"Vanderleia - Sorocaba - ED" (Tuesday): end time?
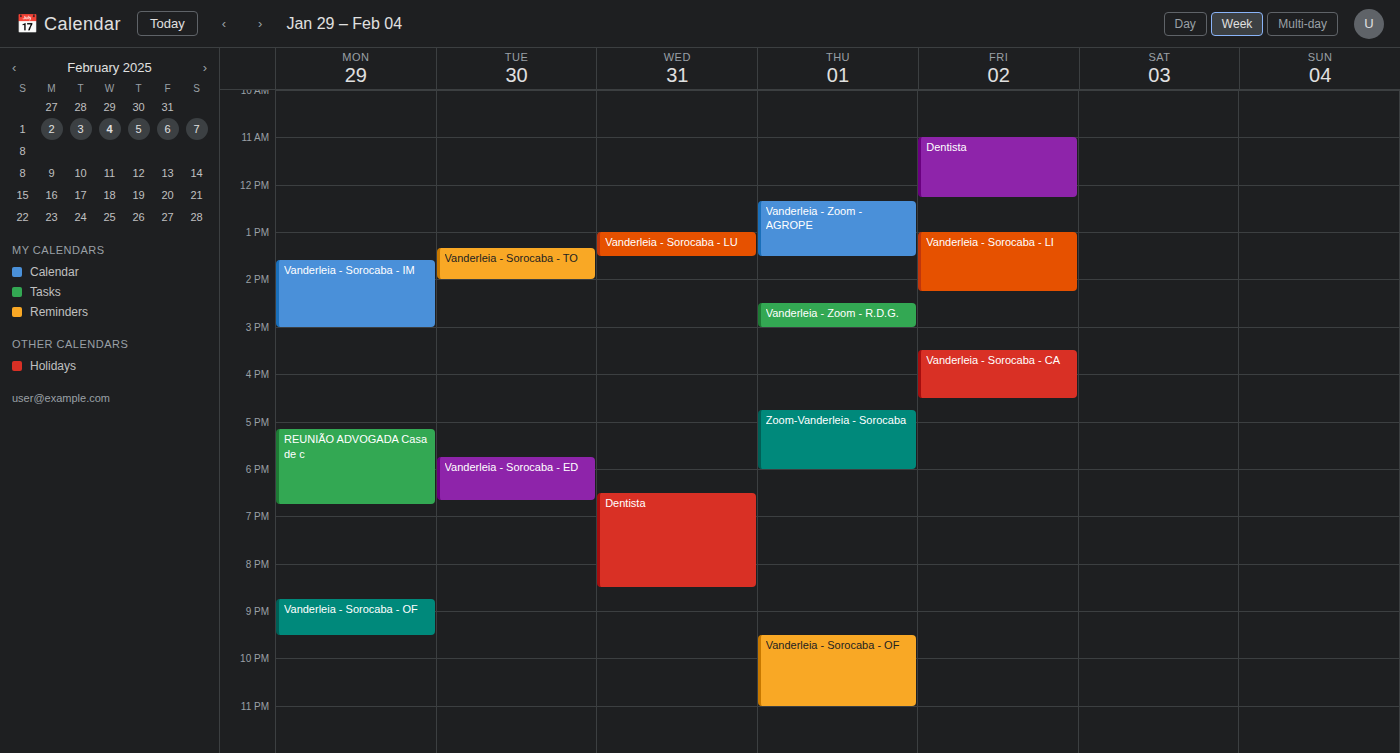
6:40 PM